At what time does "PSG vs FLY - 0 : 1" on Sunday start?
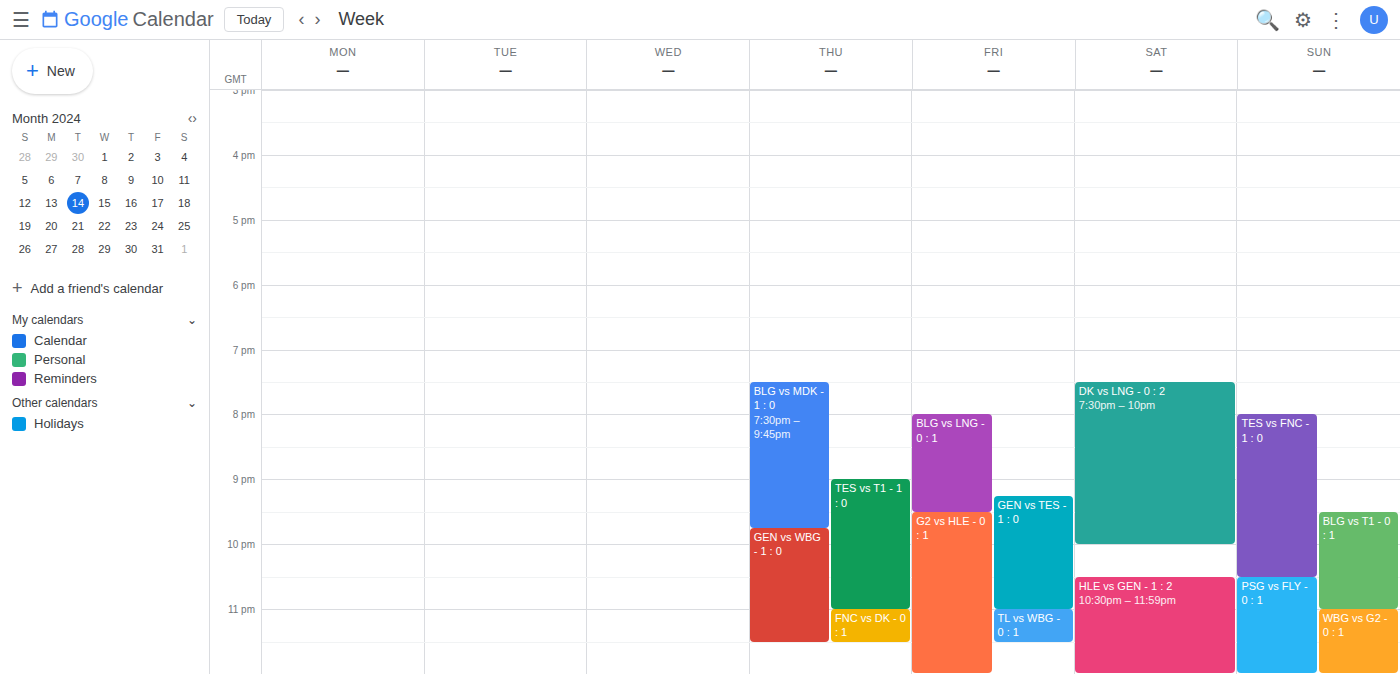
10:30 PM